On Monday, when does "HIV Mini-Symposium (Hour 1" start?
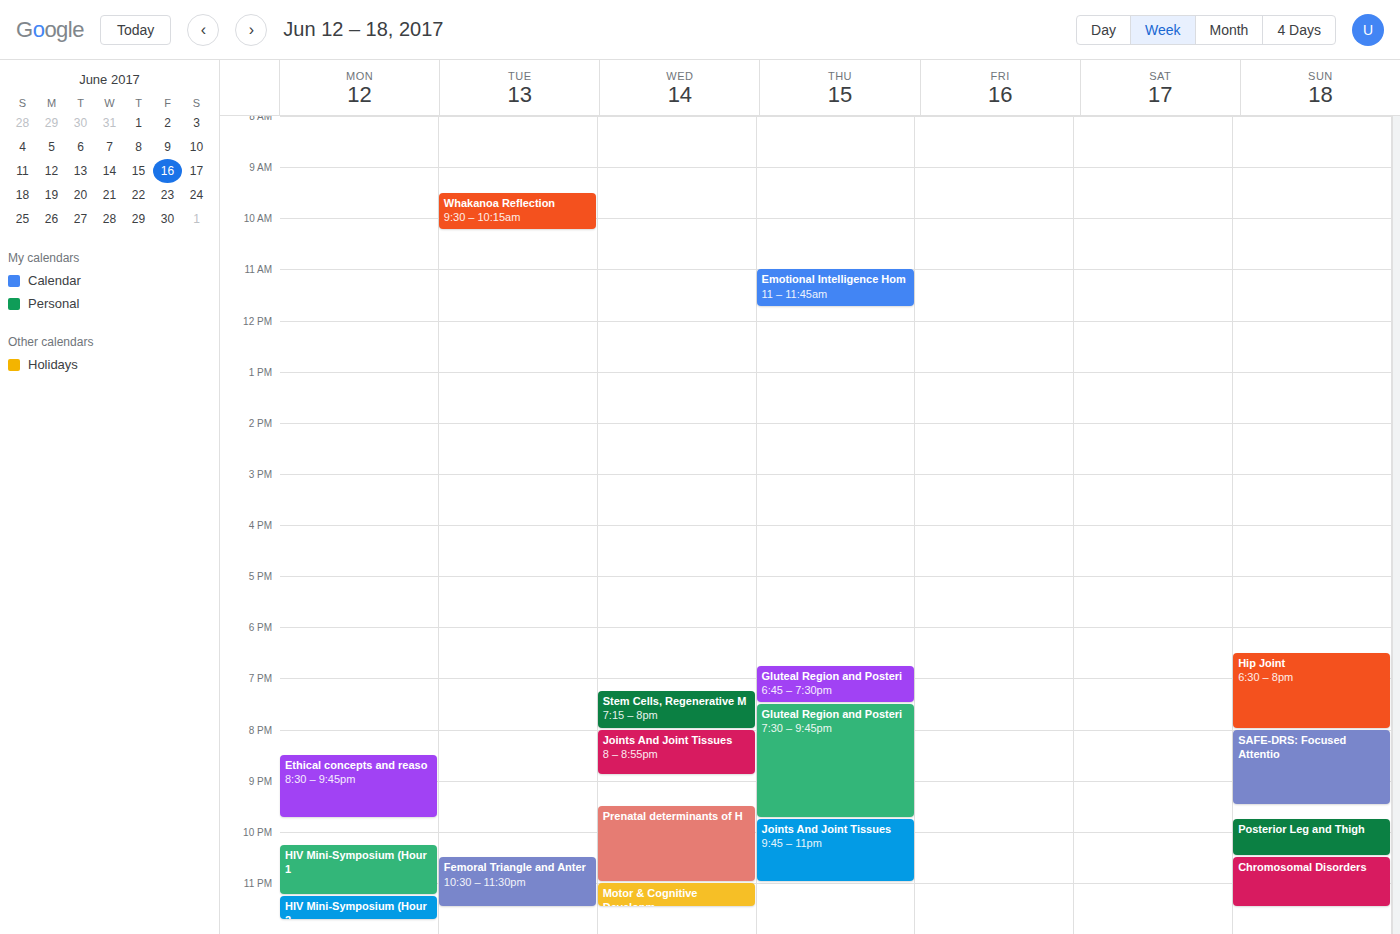
10:15 PM